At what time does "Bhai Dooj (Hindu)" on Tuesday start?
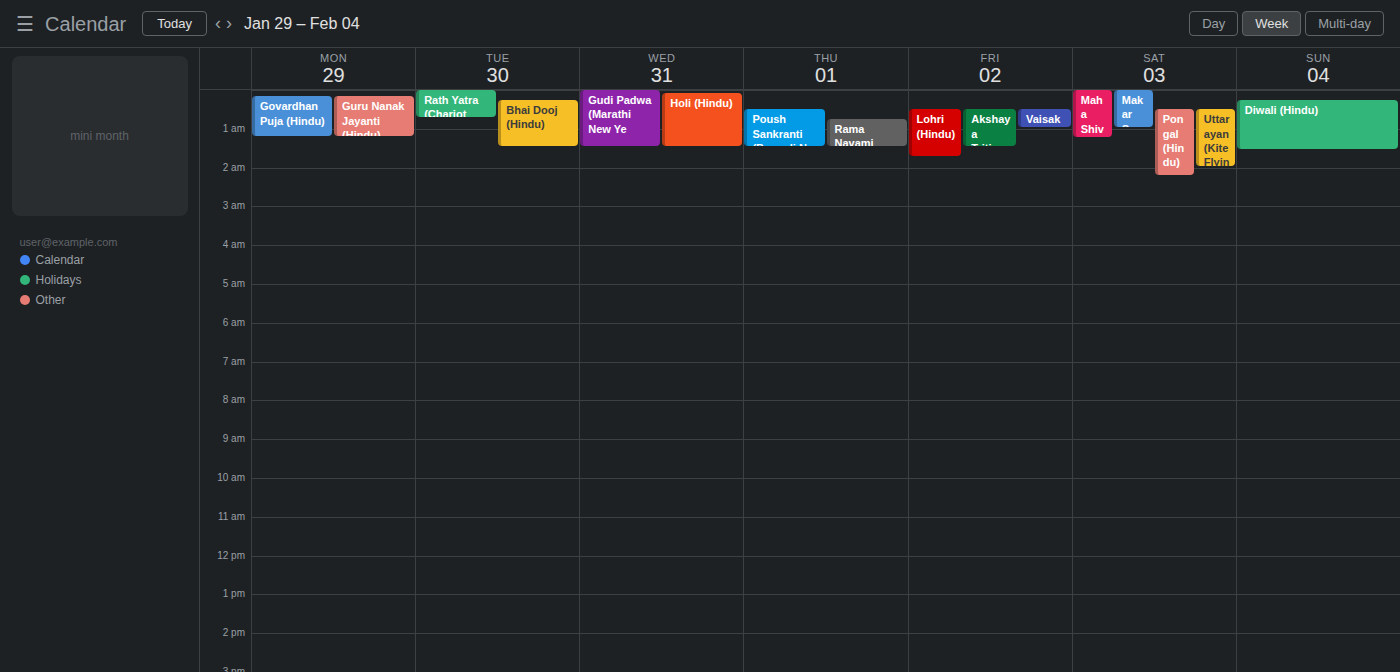
12:15 AM